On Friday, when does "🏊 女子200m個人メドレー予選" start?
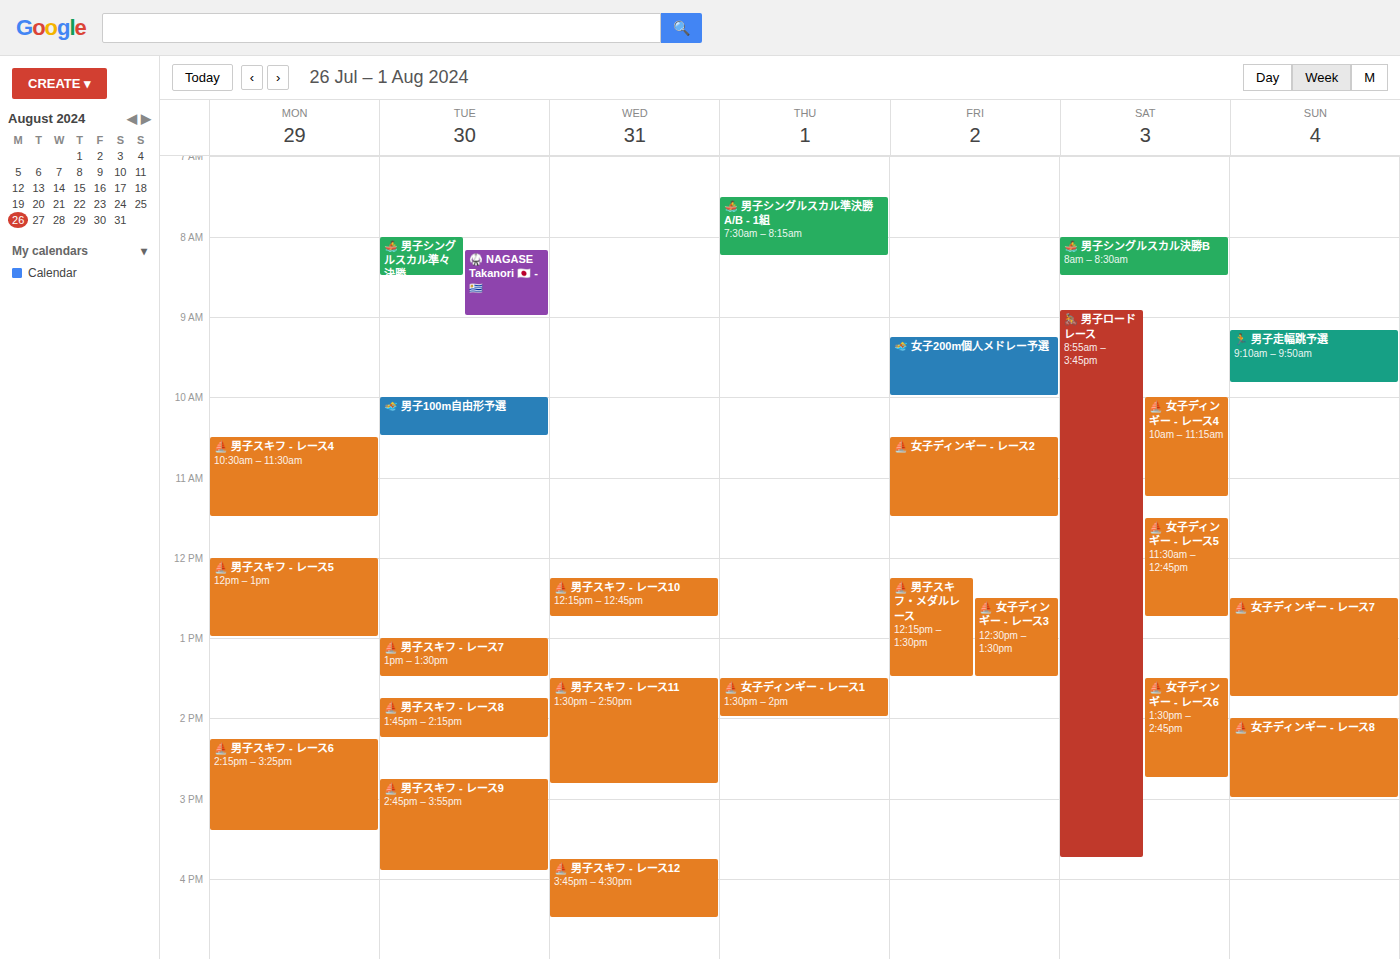
9:15 AM